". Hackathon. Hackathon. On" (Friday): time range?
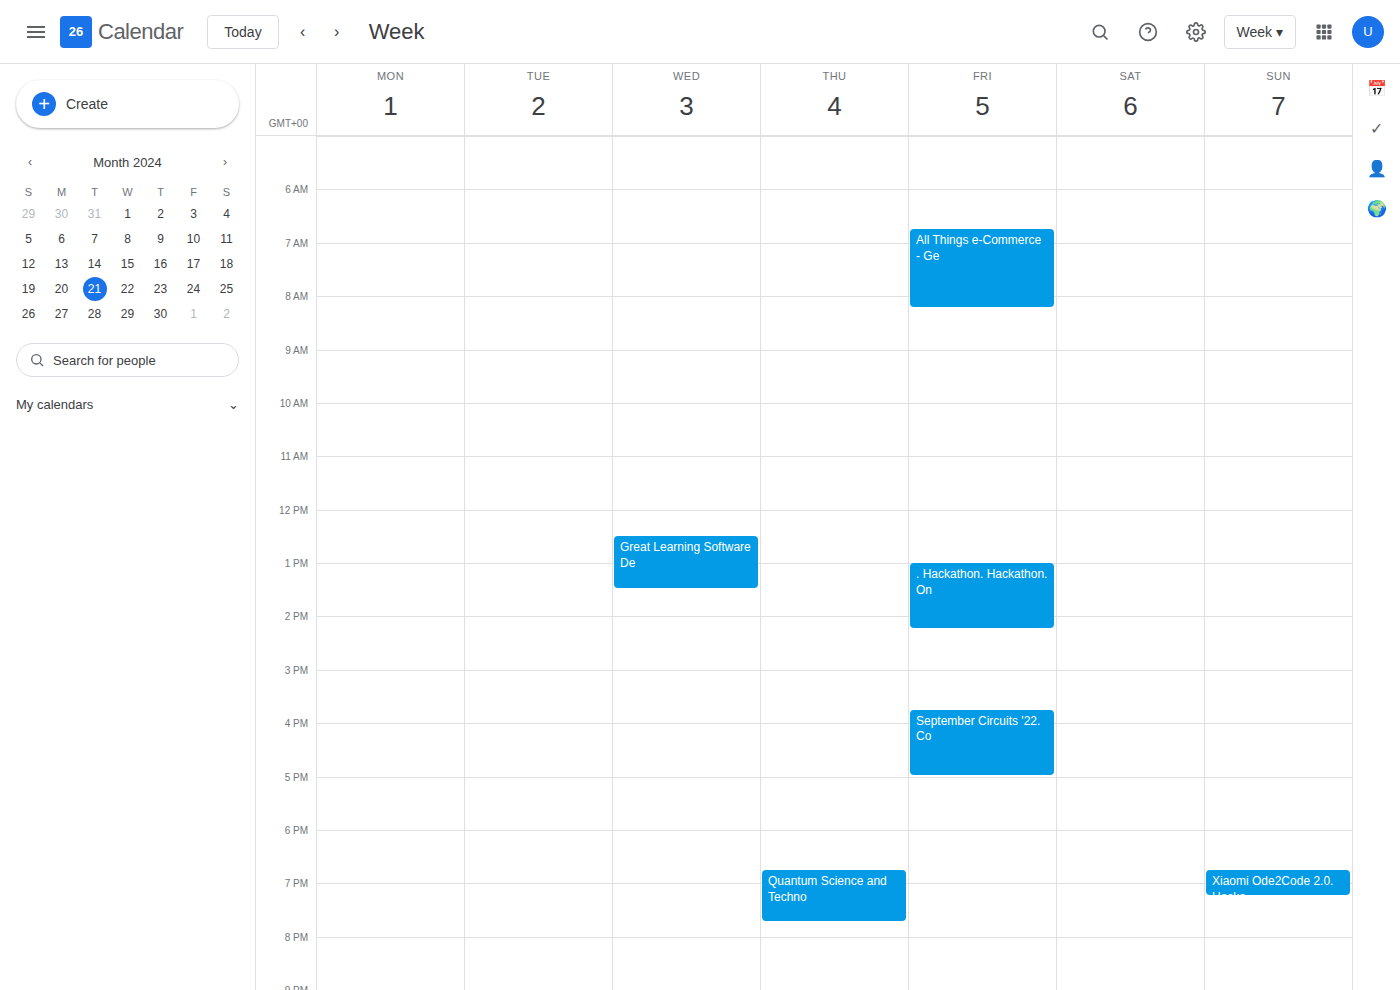
1:00 PM to 2:15 PM